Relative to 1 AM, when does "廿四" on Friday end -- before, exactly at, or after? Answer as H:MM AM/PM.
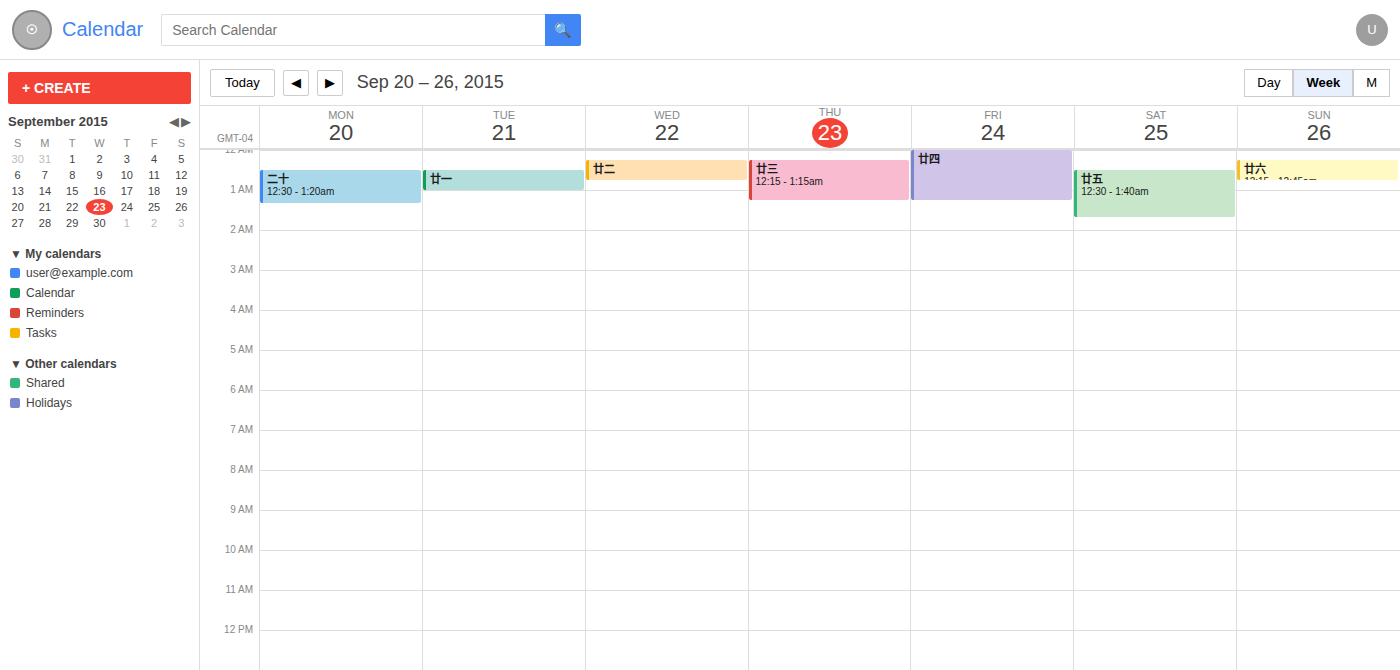
1:15 AM -- after 1 AM, 15 minutes below the 1 AM line.